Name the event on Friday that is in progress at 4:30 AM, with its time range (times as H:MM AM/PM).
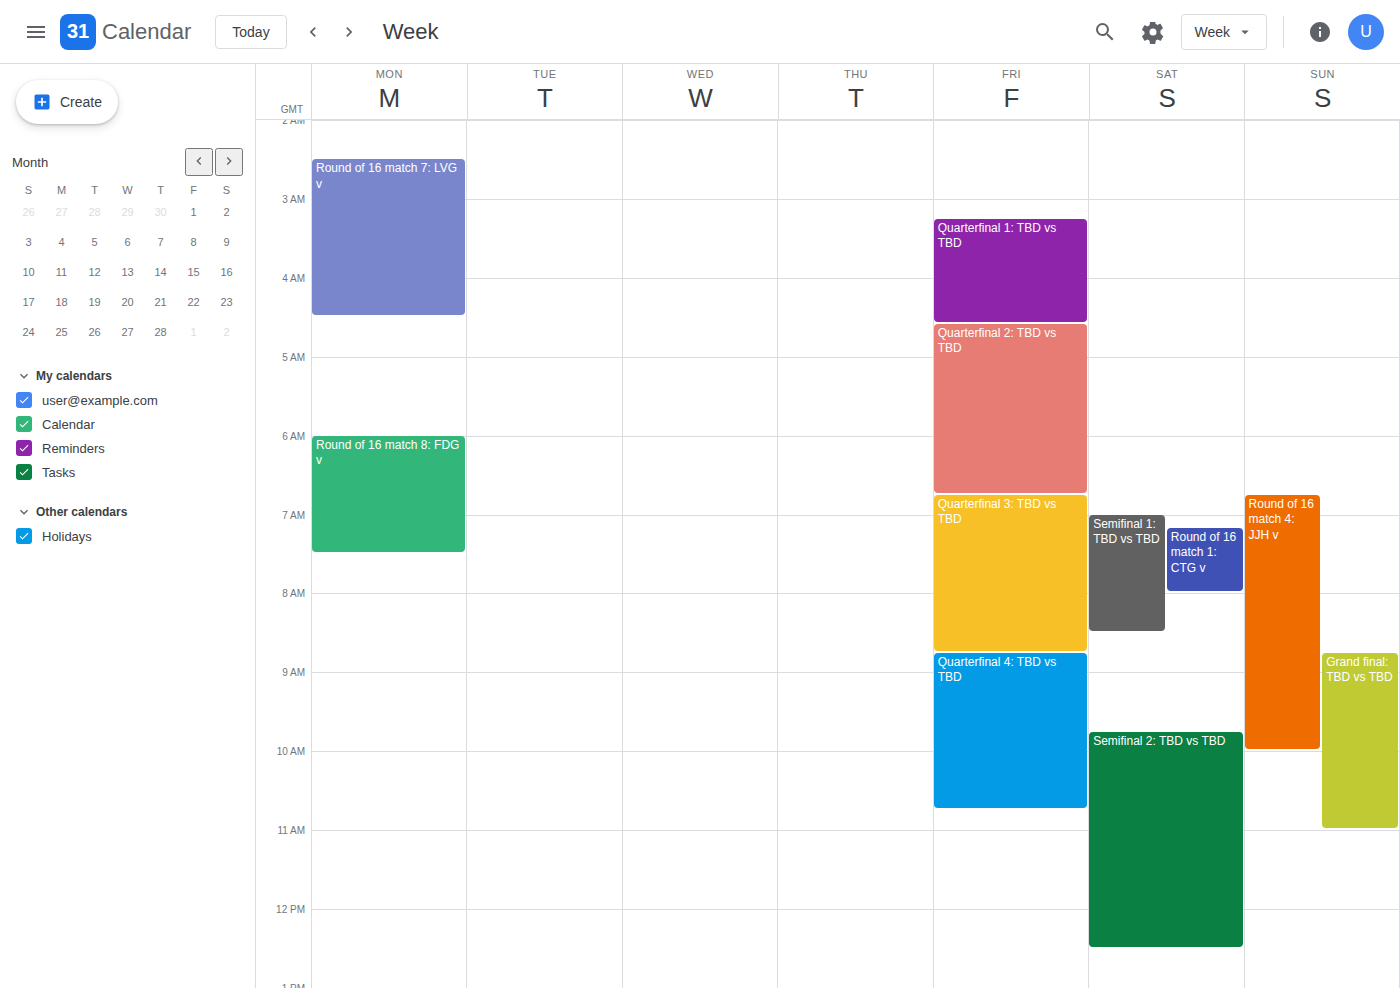
"Quarterfinal 1: TBD vs TBD", 3:15 AM to 4:35 AM